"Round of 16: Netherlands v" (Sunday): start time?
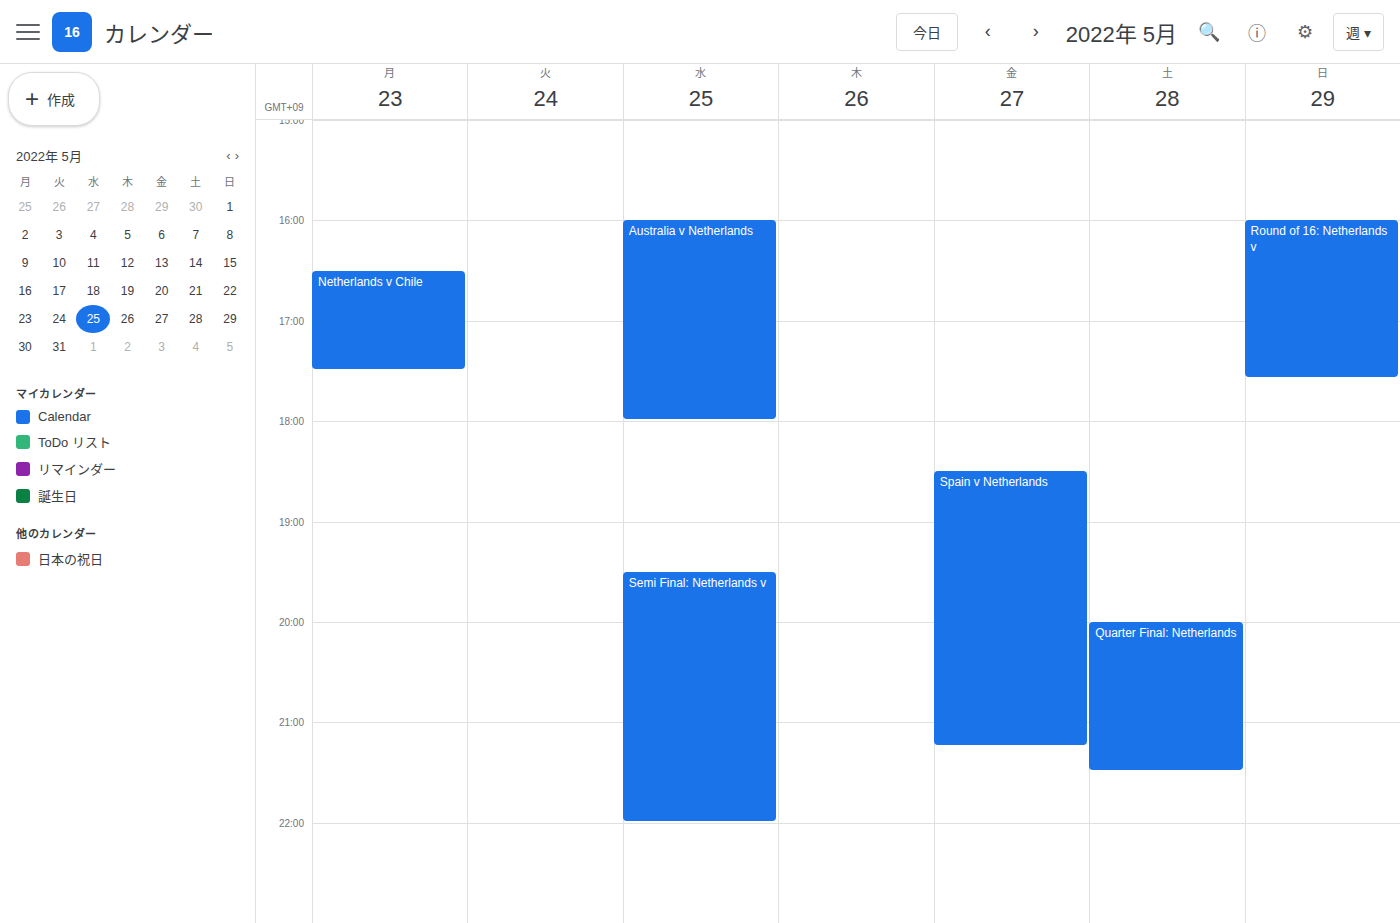
4:00 PM